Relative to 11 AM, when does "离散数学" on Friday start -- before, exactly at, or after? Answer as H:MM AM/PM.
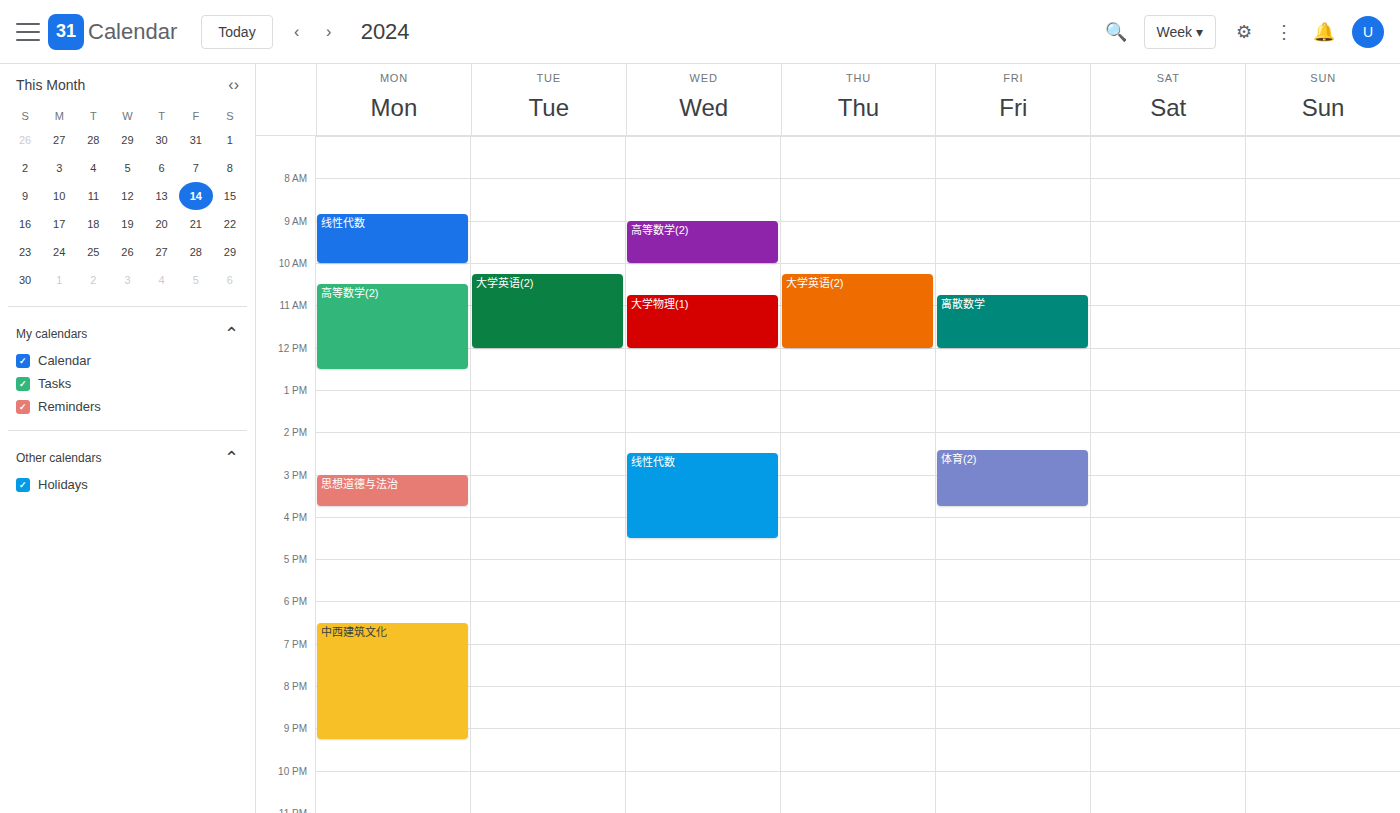
10:45 AM -- before 11 AM, 15 minutes above the 11 AM line.